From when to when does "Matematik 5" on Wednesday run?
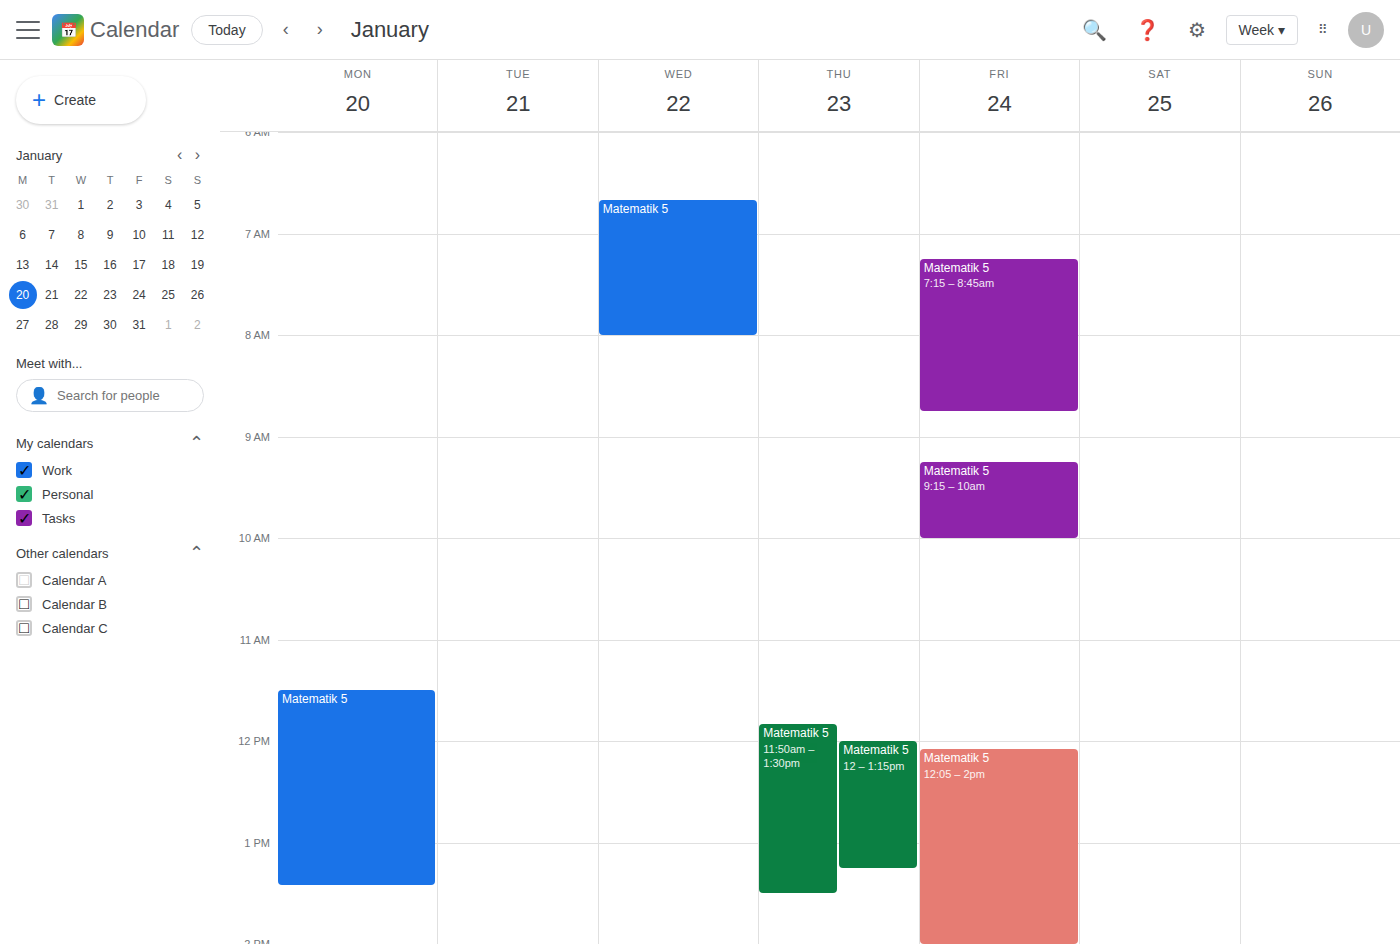
6:40 AM to 8:00 AM